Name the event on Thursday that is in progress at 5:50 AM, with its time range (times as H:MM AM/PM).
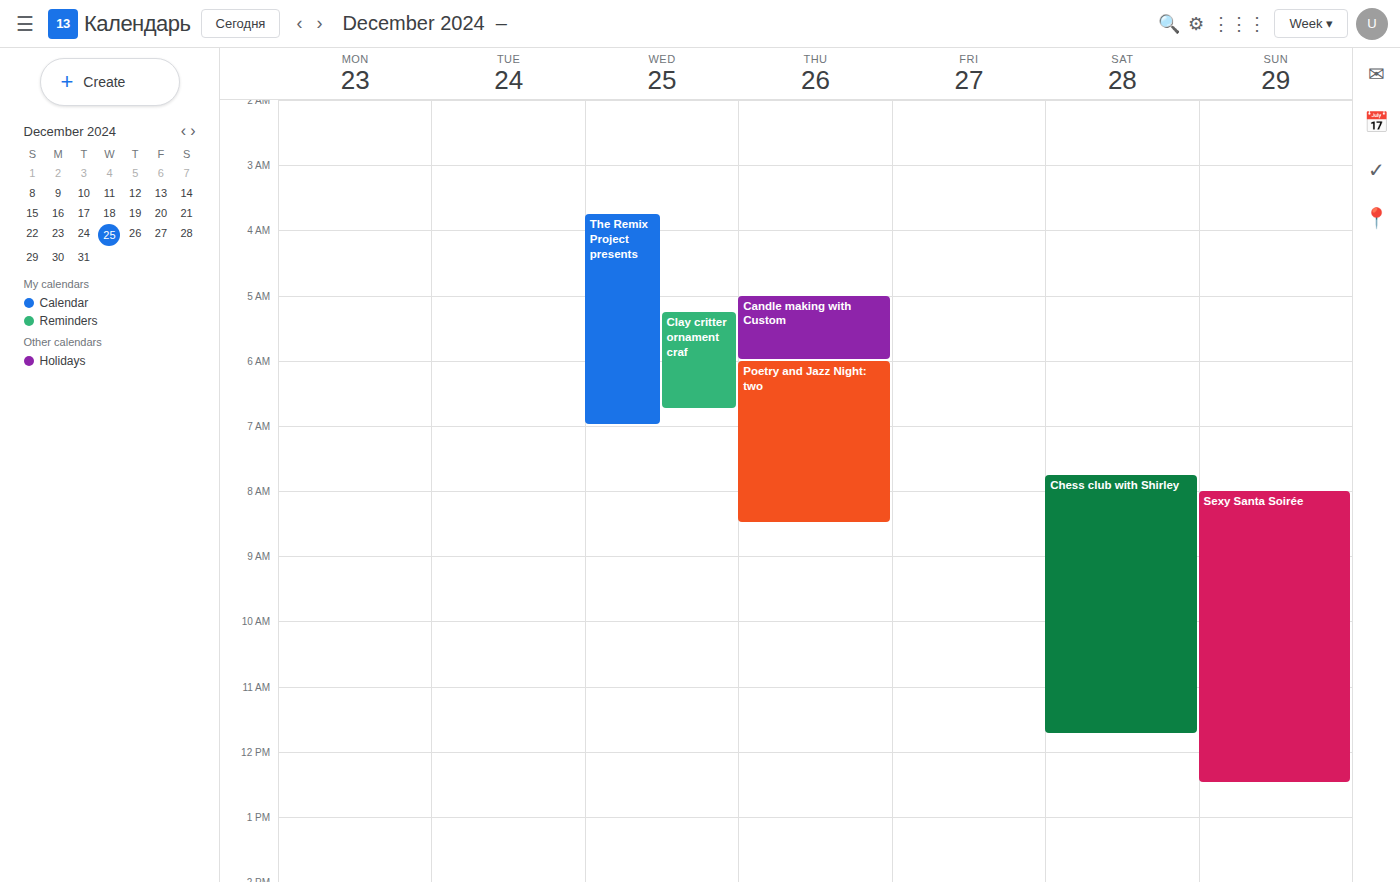
"Candle making with Custom", 5:00 AM to 6:00 AM